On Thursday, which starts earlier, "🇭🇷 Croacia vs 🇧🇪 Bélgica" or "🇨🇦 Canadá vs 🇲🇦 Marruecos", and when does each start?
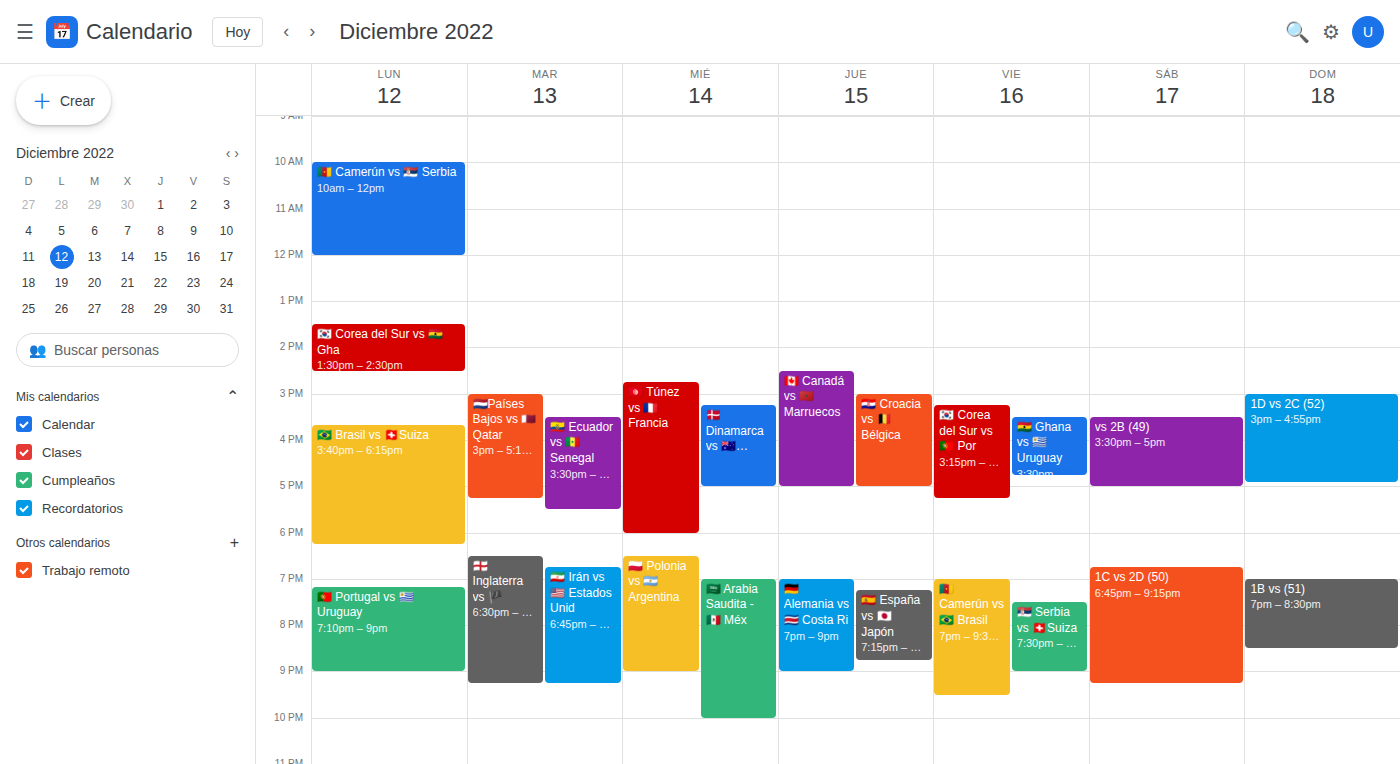
"🇨🇦 Canadá vs 🇲🇦 Marruecos" 14:30; "🇭🇷 Croacia vs 🇧🇪 Bélgica" 15:00.